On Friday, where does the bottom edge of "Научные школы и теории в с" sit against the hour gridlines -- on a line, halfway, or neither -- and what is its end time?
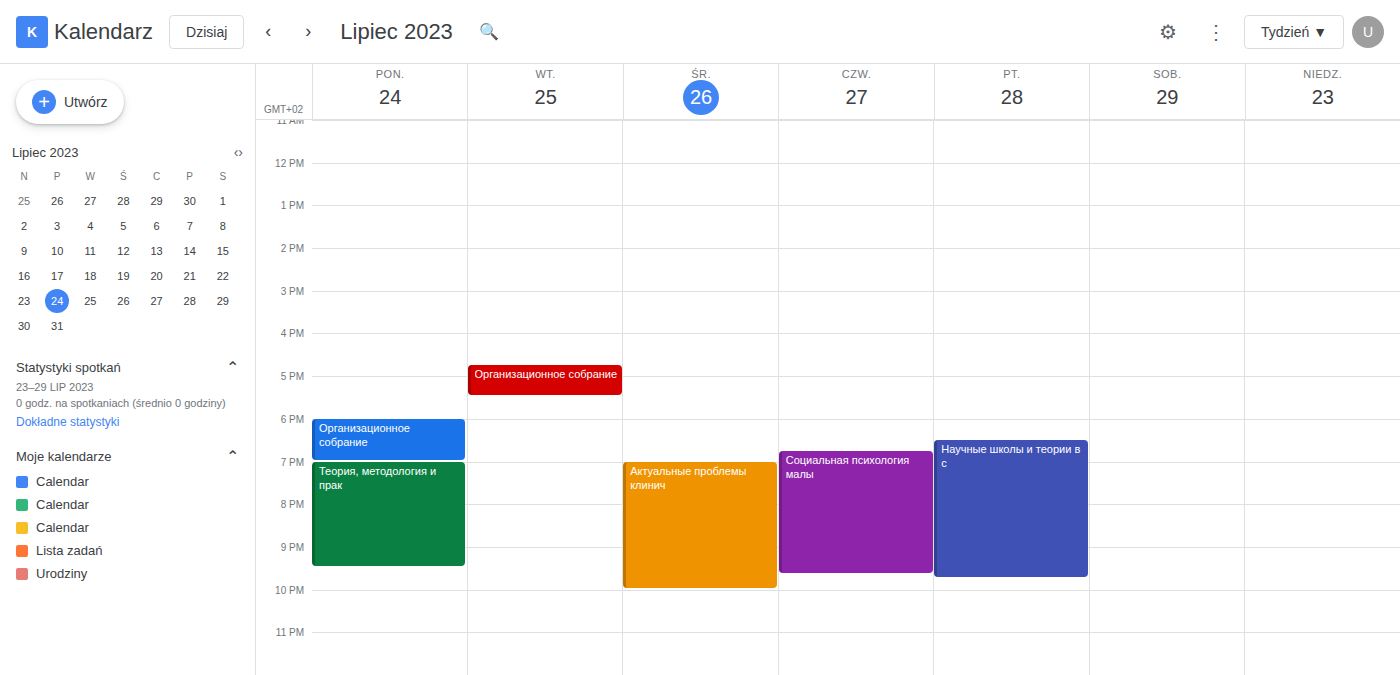
9:45 PM -- neither: three quarters of the way from the 9 PM line to the 10 PM line.